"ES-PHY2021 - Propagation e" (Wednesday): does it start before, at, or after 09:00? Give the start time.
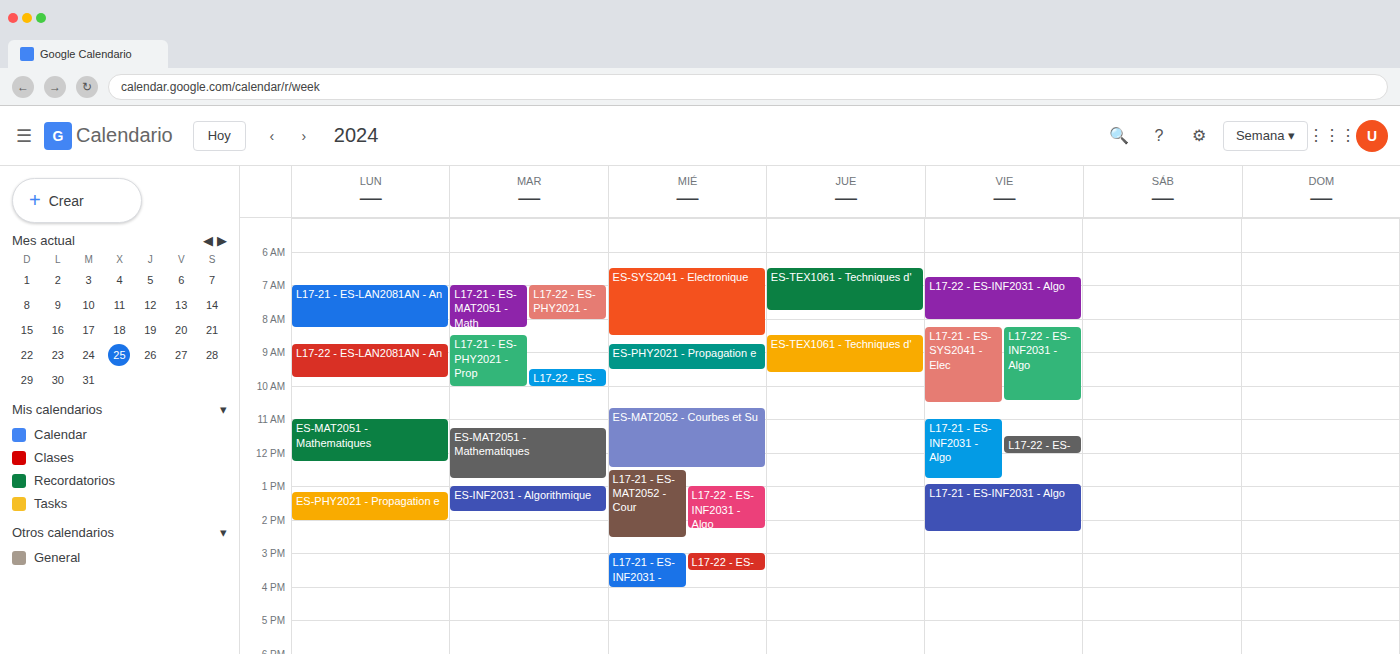
08:45 -- before 09:00, 15 minutes above the 09:00 line.